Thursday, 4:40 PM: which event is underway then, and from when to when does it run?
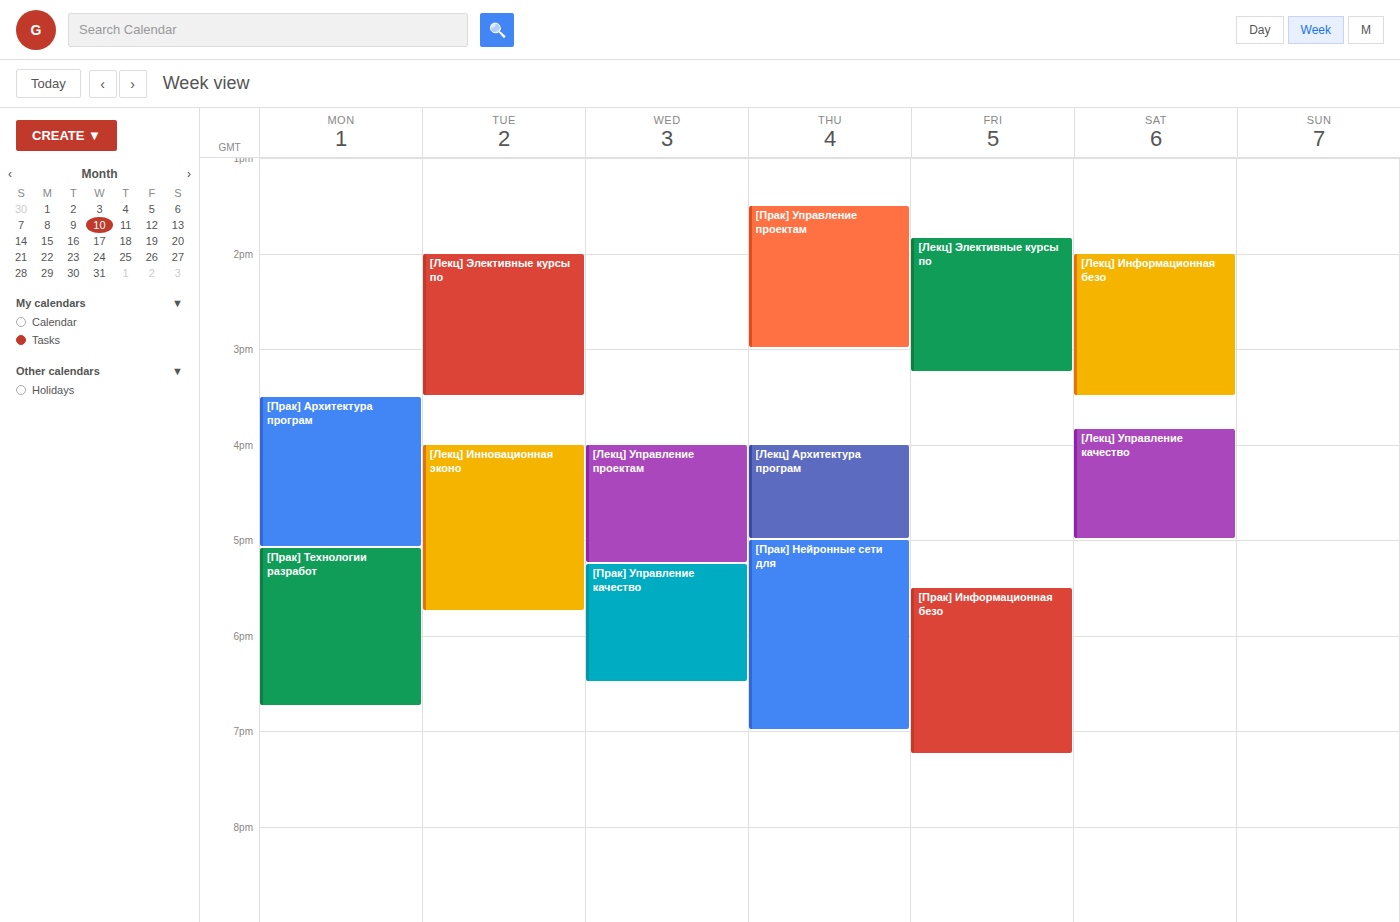
"[Лекц] Архитектура програм", 4:00 PM to 5:00 PM